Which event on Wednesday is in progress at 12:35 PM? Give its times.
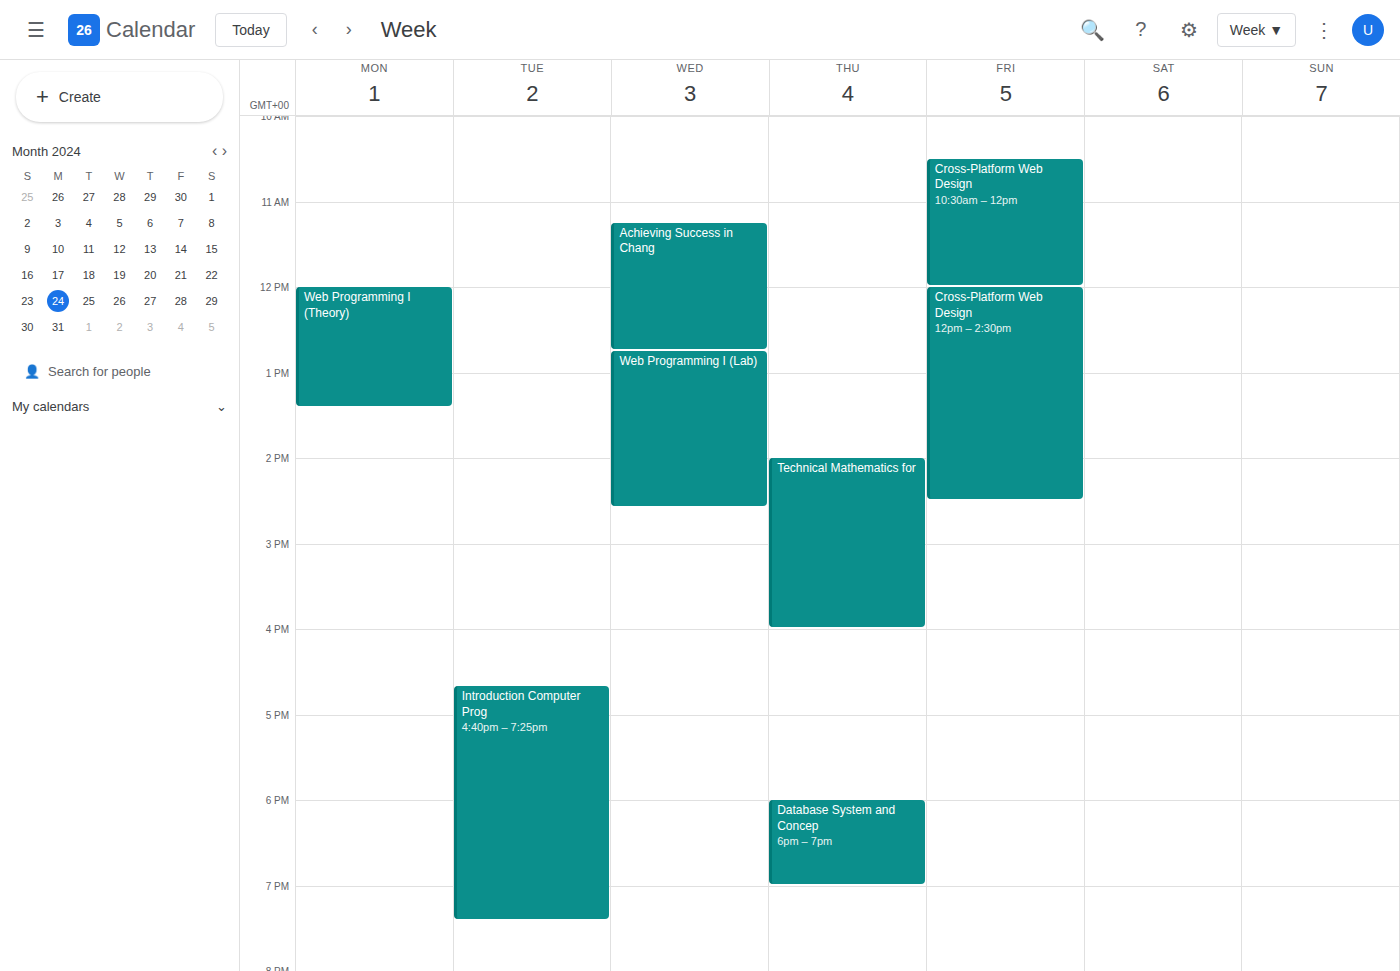
"Achieving Success in Chang", 11:15 AM to 12:45 PM